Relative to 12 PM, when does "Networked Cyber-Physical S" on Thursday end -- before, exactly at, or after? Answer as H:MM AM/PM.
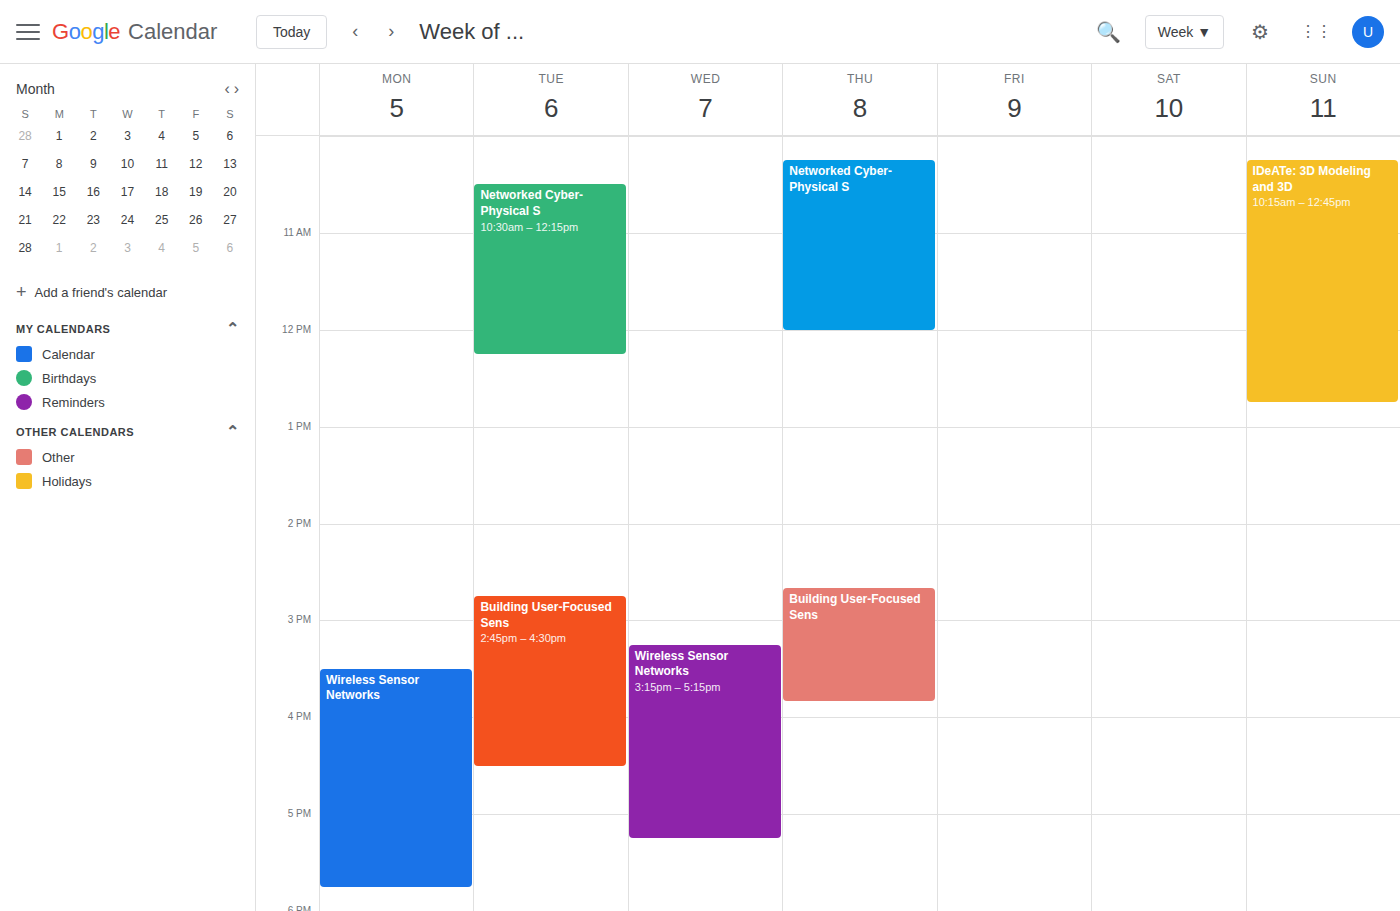
12:00 PM -- exactly at 12 PM, on the 12 PM line.